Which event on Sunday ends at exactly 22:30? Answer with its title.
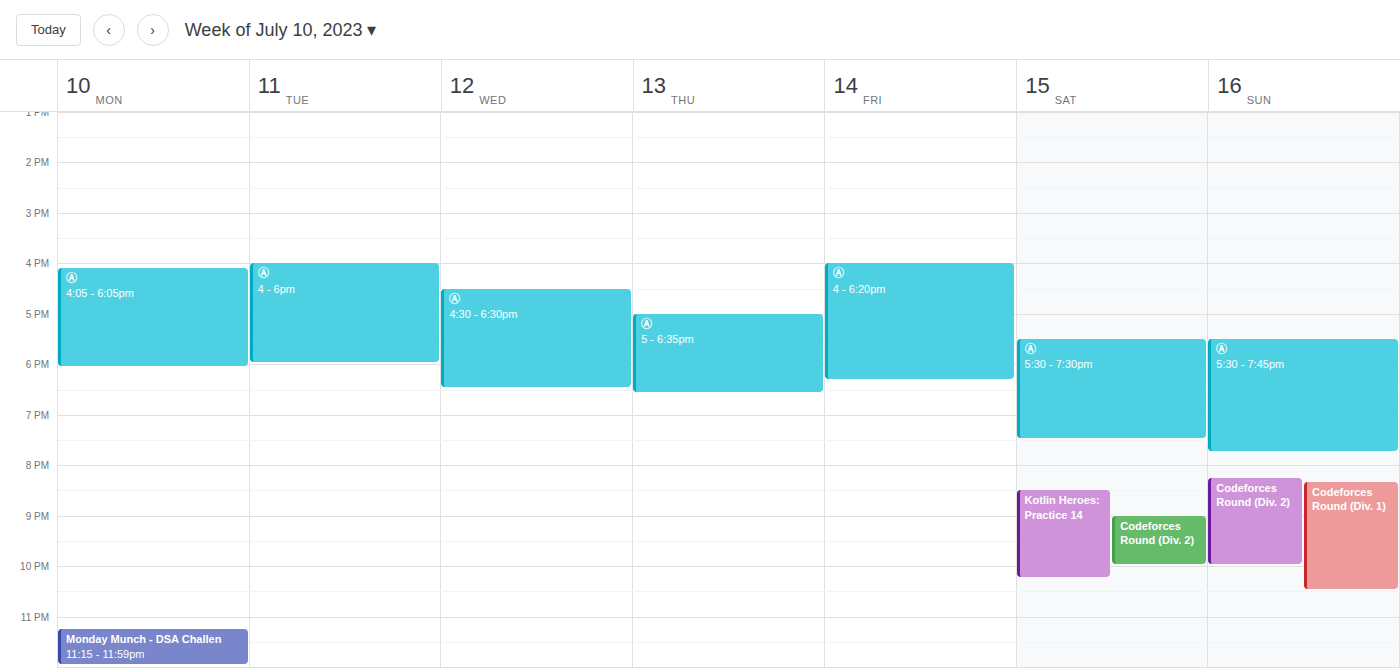
"Codeforces Round (Div. 1)"